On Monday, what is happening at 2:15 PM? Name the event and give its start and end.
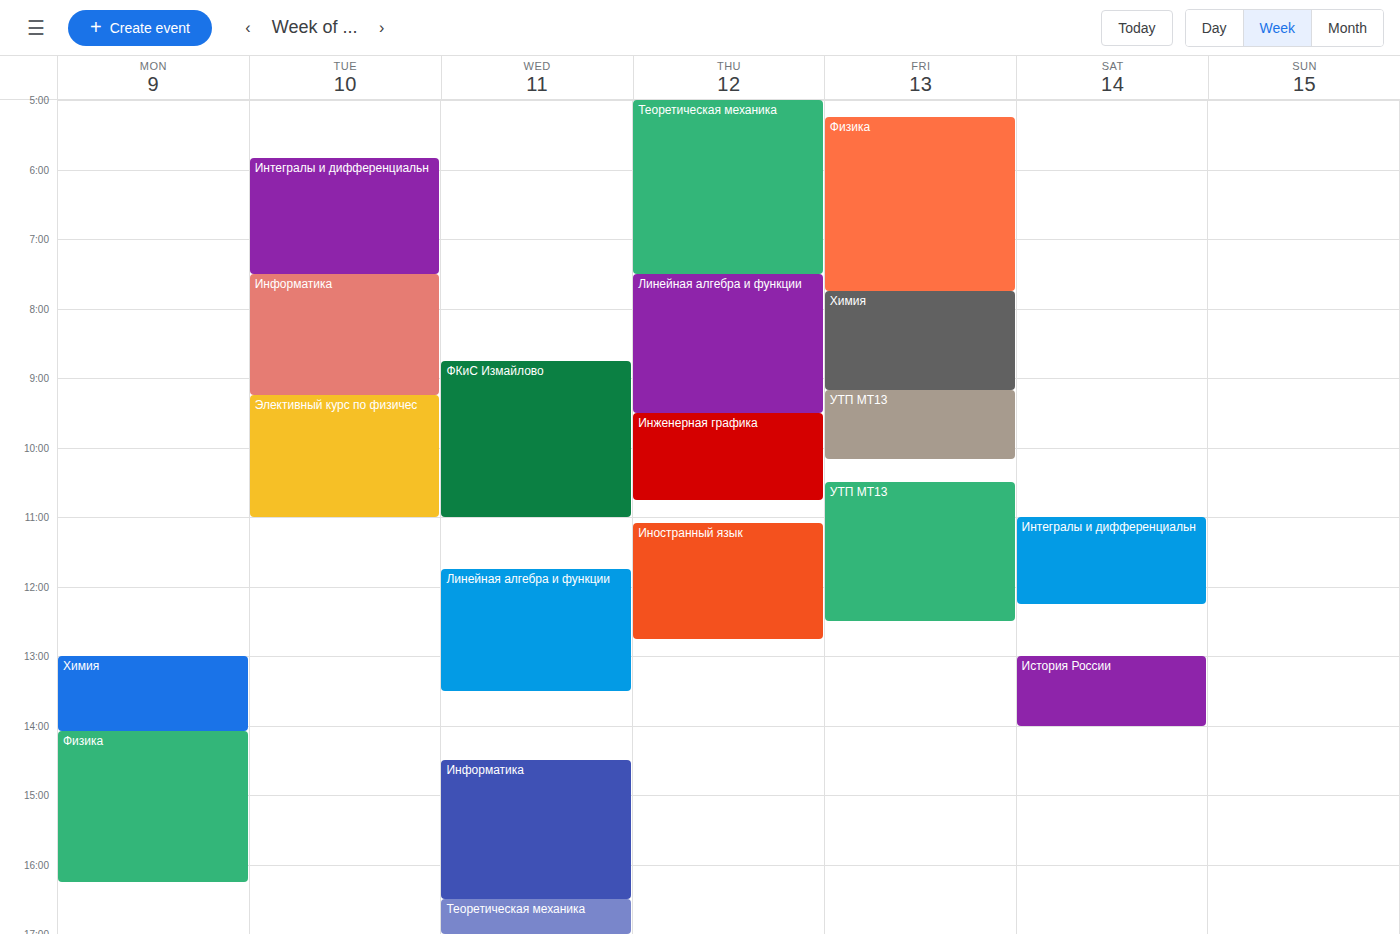
"Физика", 2:05 PM to 4:15 PM